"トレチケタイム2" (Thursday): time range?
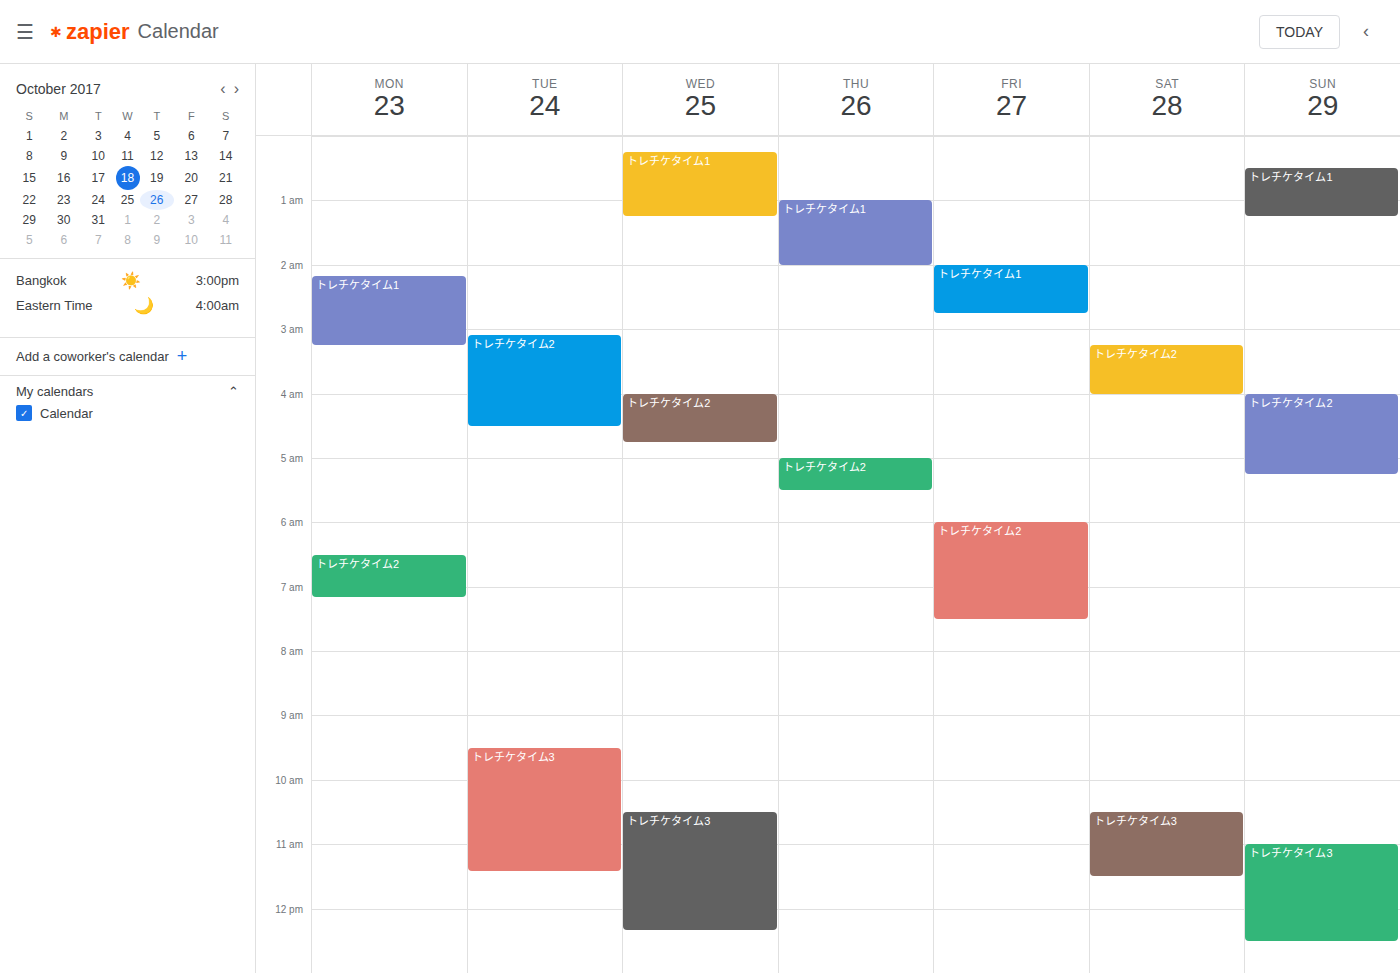
5:00 AM to 5:30 AM